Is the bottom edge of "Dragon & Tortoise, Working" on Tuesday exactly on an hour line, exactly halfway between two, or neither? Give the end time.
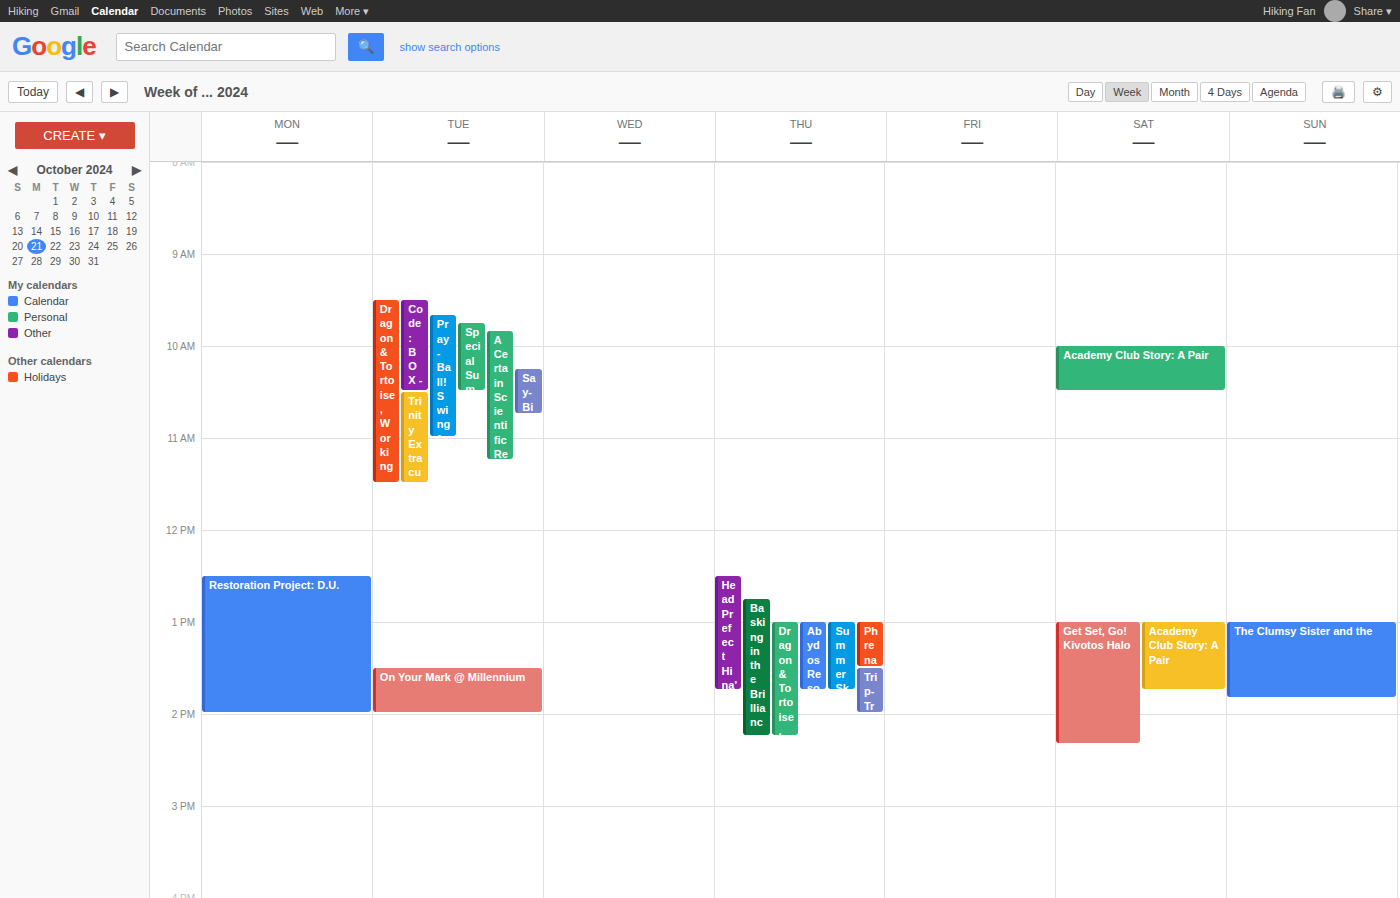
11:30 AM -- halfway between the 11 AM and 12 PM lines.